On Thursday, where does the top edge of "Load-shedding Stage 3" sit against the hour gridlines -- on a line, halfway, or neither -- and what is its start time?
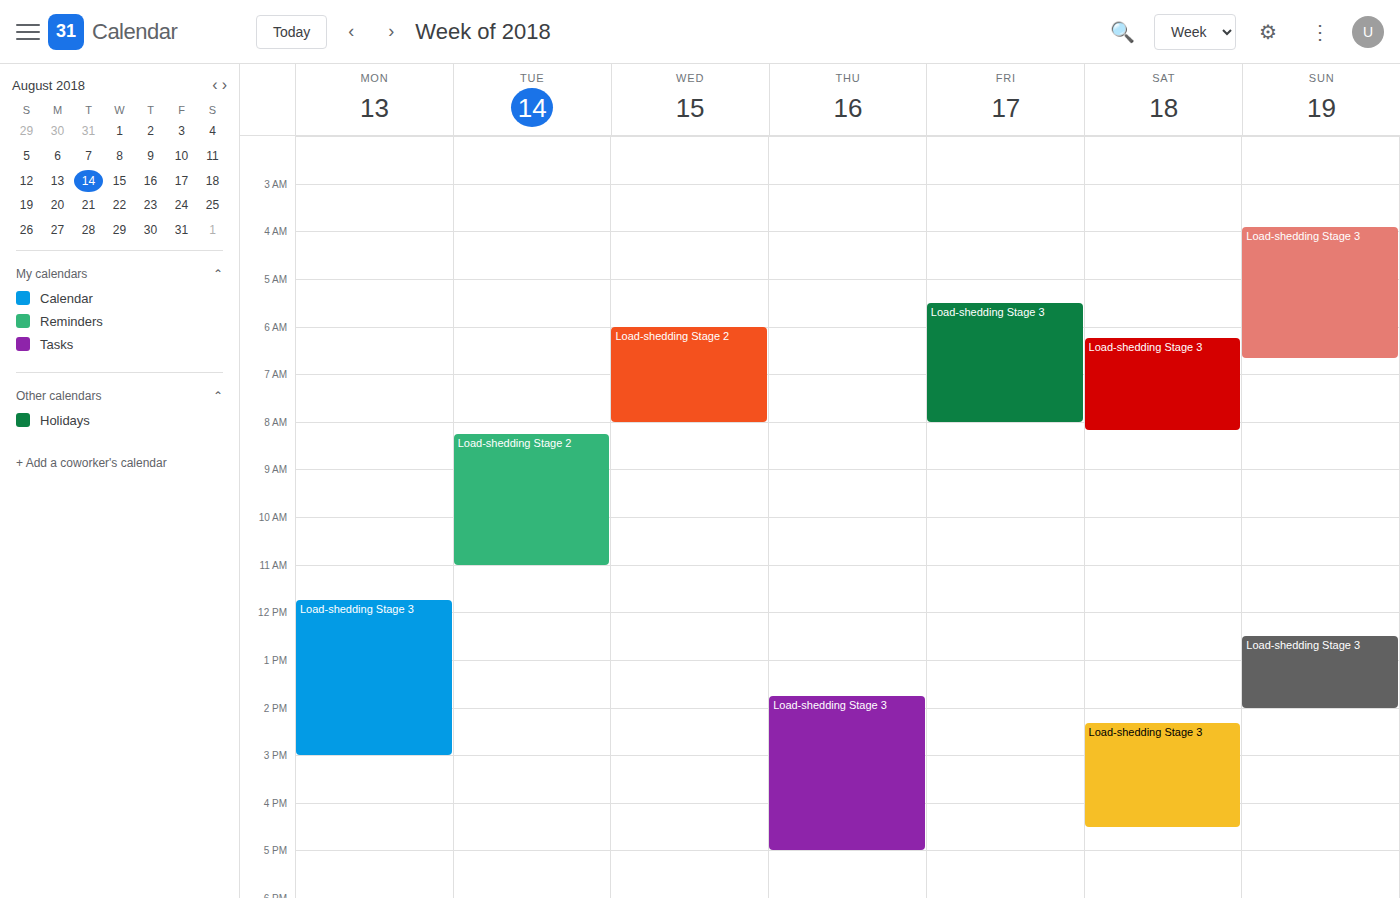
1:45 PM -- neither: three quarters of the way from the 1 PM line to the 2 PM line.